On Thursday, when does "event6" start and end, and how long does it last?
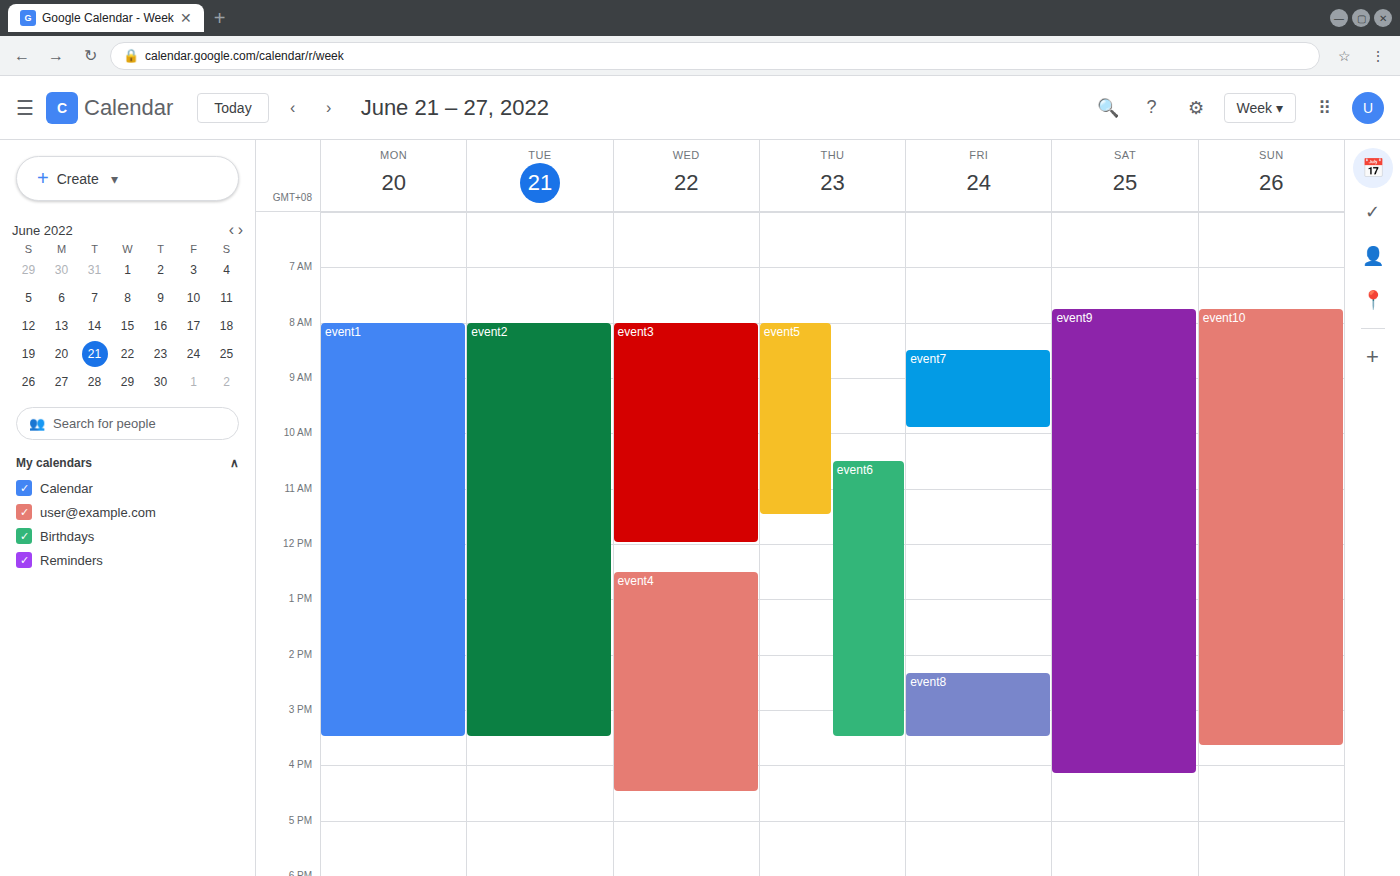
10:30 AM to 3:30 PM, 5 hours